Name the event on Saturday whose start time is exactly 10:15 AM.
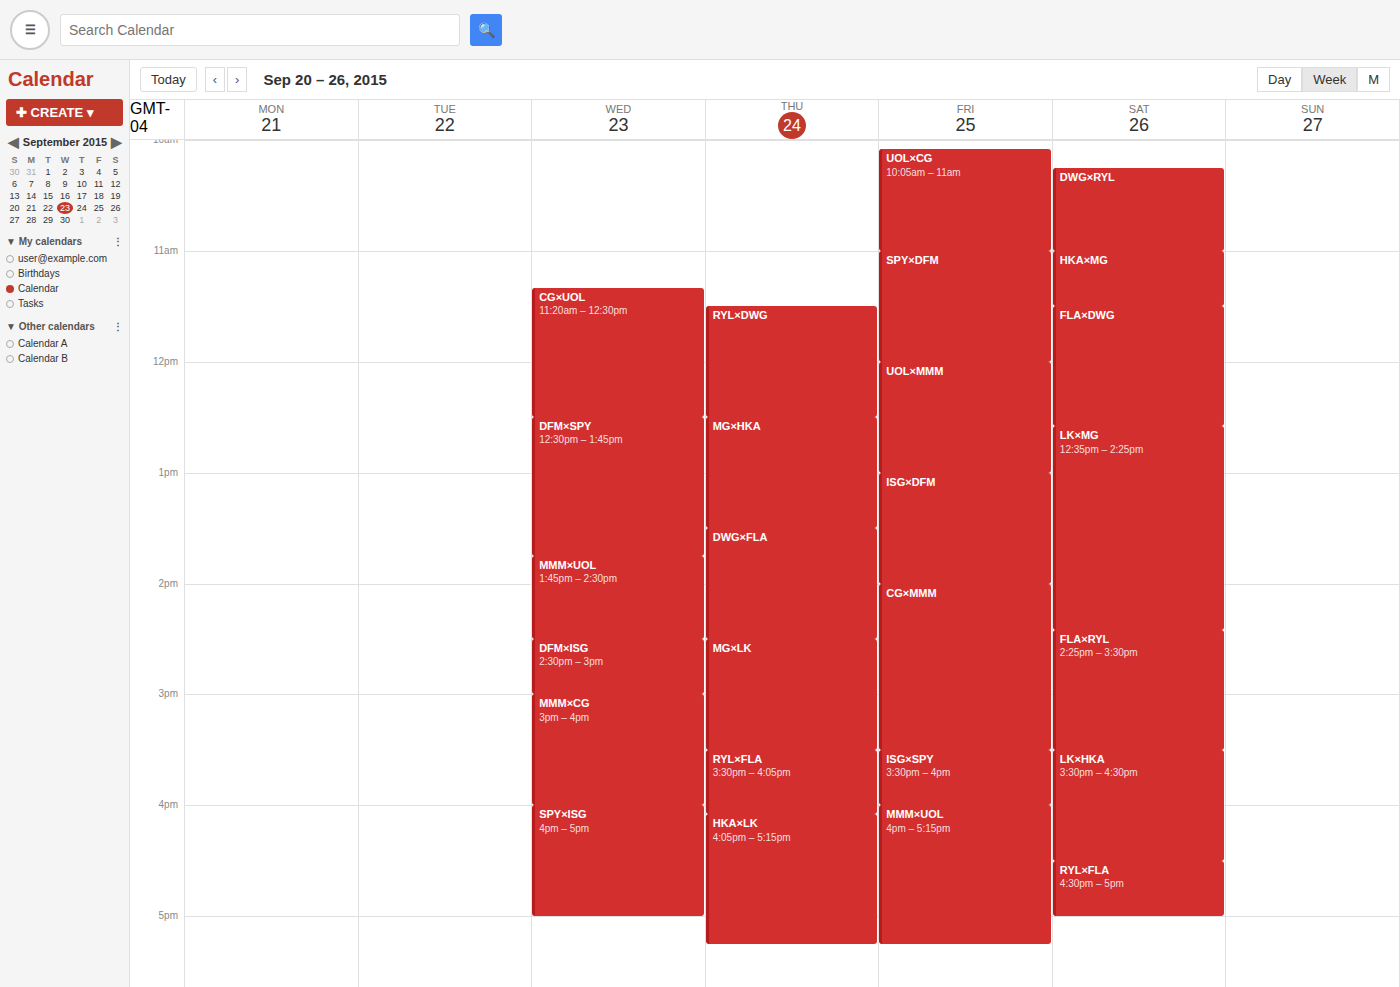
"DWG×RYL"